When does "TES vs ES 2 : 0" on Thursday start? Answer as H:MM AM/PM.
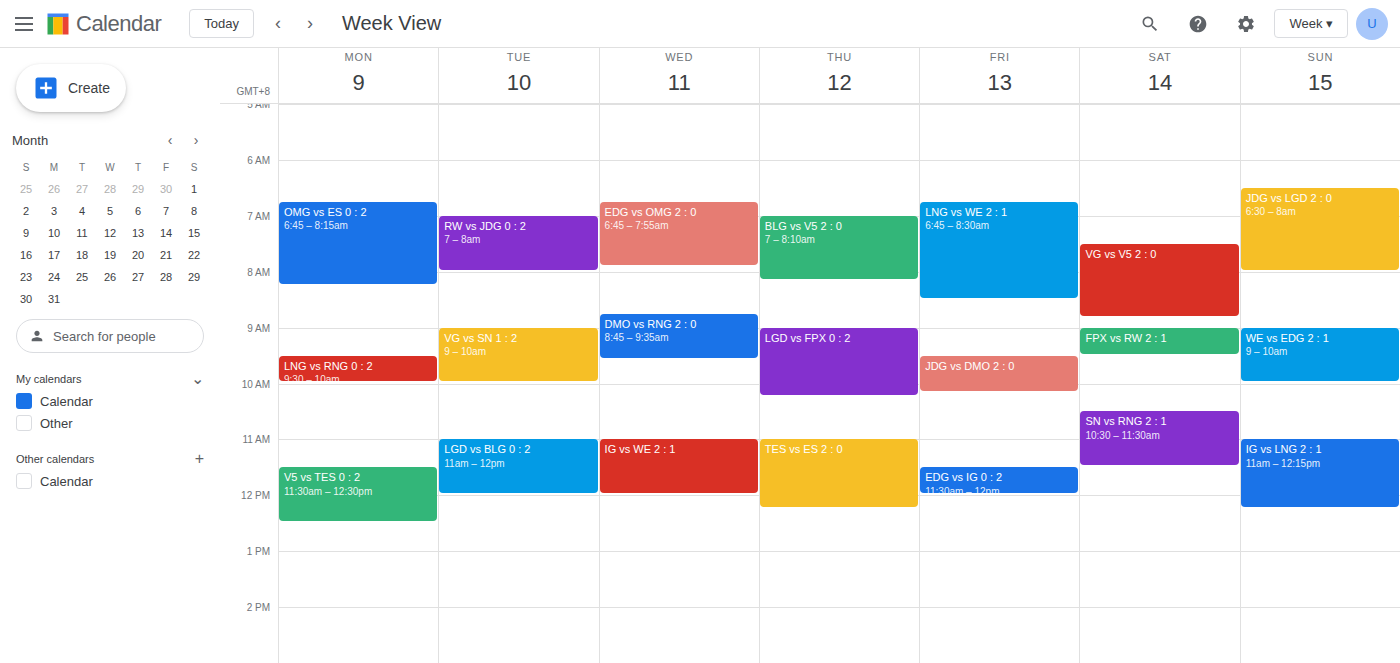
11:00 AM